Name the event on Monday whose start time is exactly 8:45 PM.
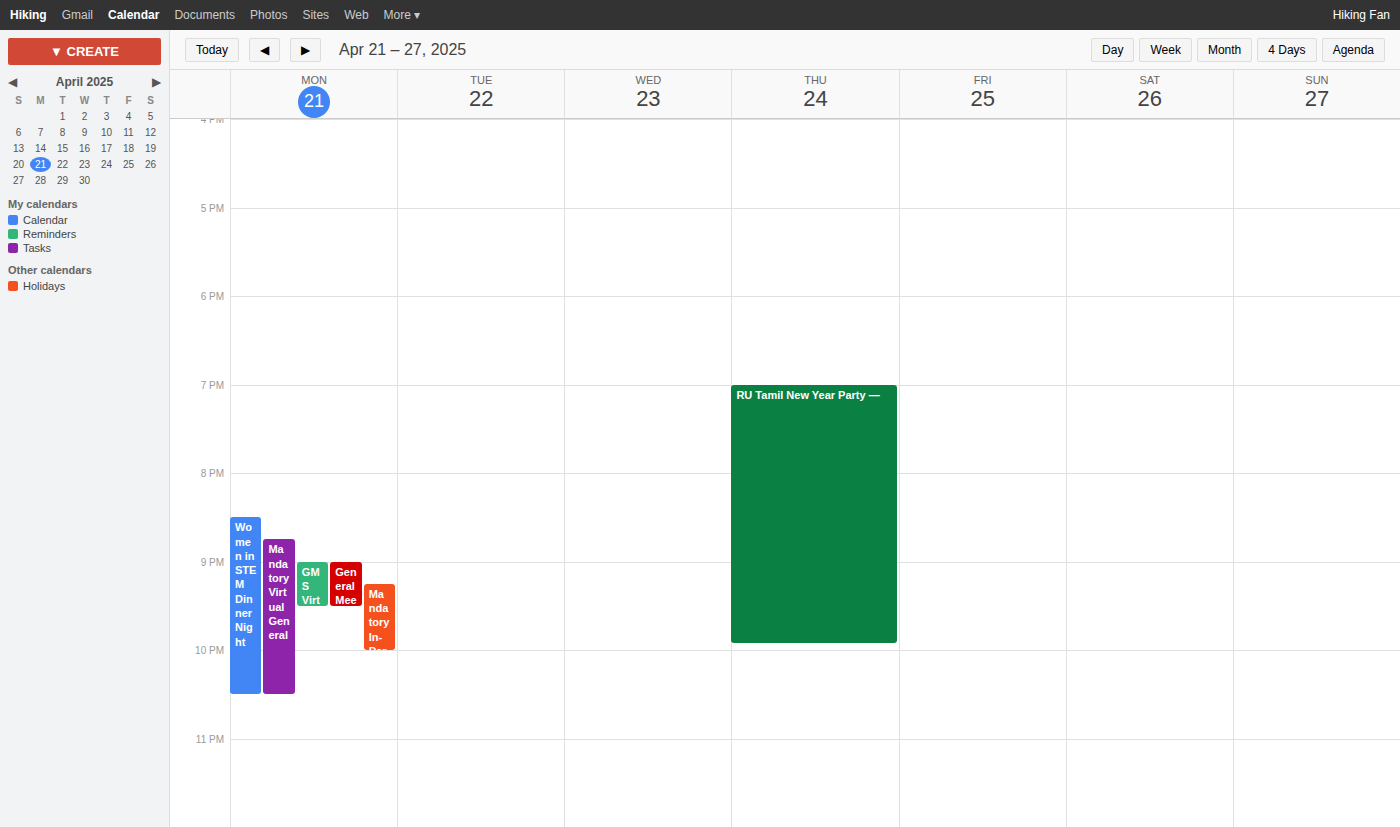
"Mandatory Virtual General"